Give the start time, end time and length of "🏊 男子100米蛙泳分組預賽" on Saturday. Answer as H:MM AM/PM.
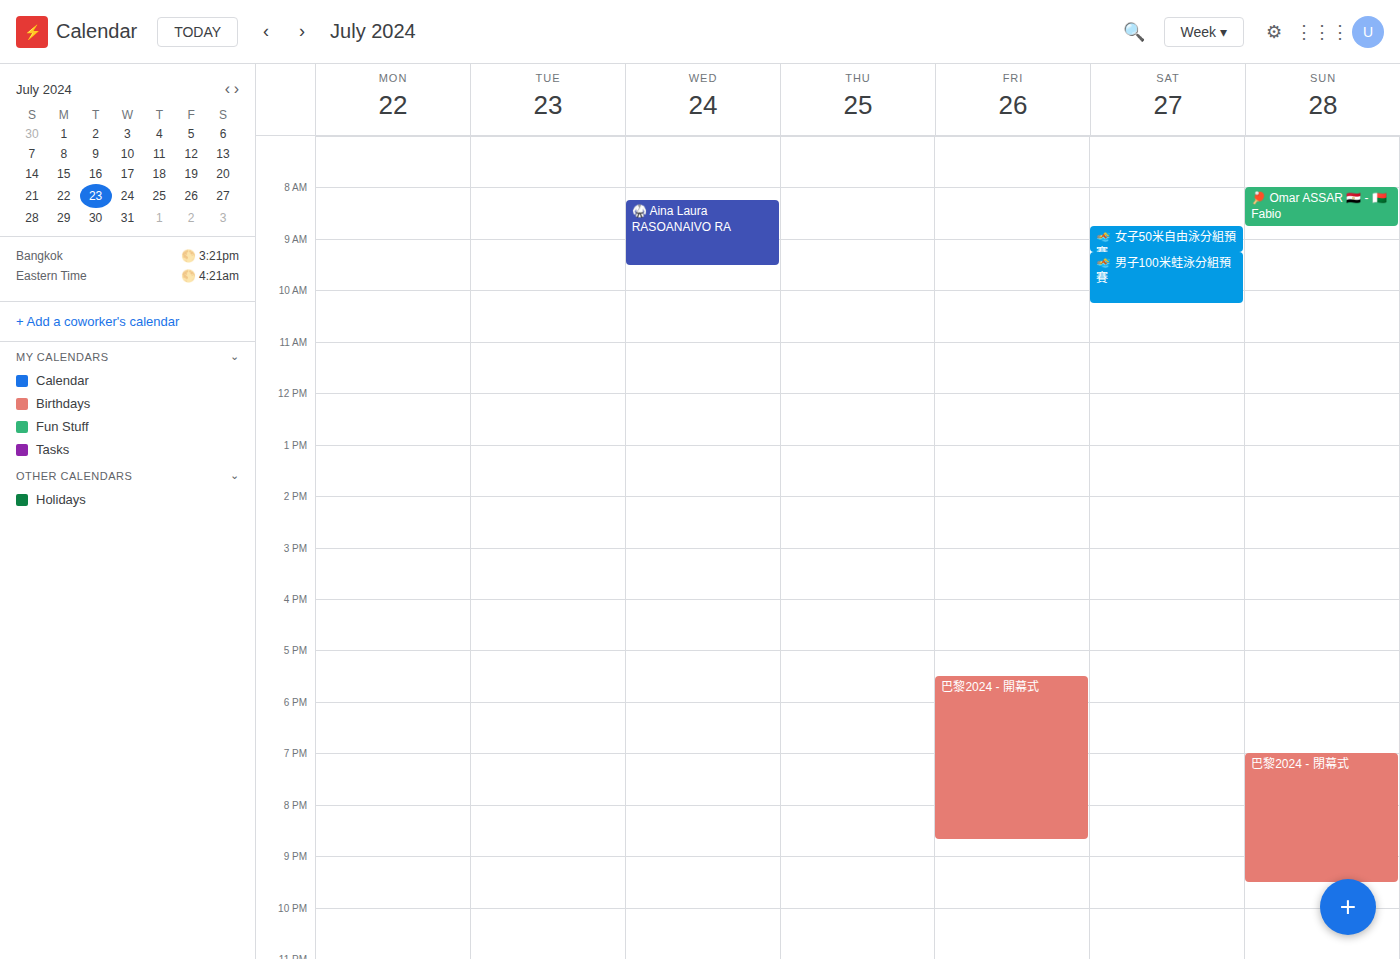
9:15 AM to 10:15 AM, 1 hour